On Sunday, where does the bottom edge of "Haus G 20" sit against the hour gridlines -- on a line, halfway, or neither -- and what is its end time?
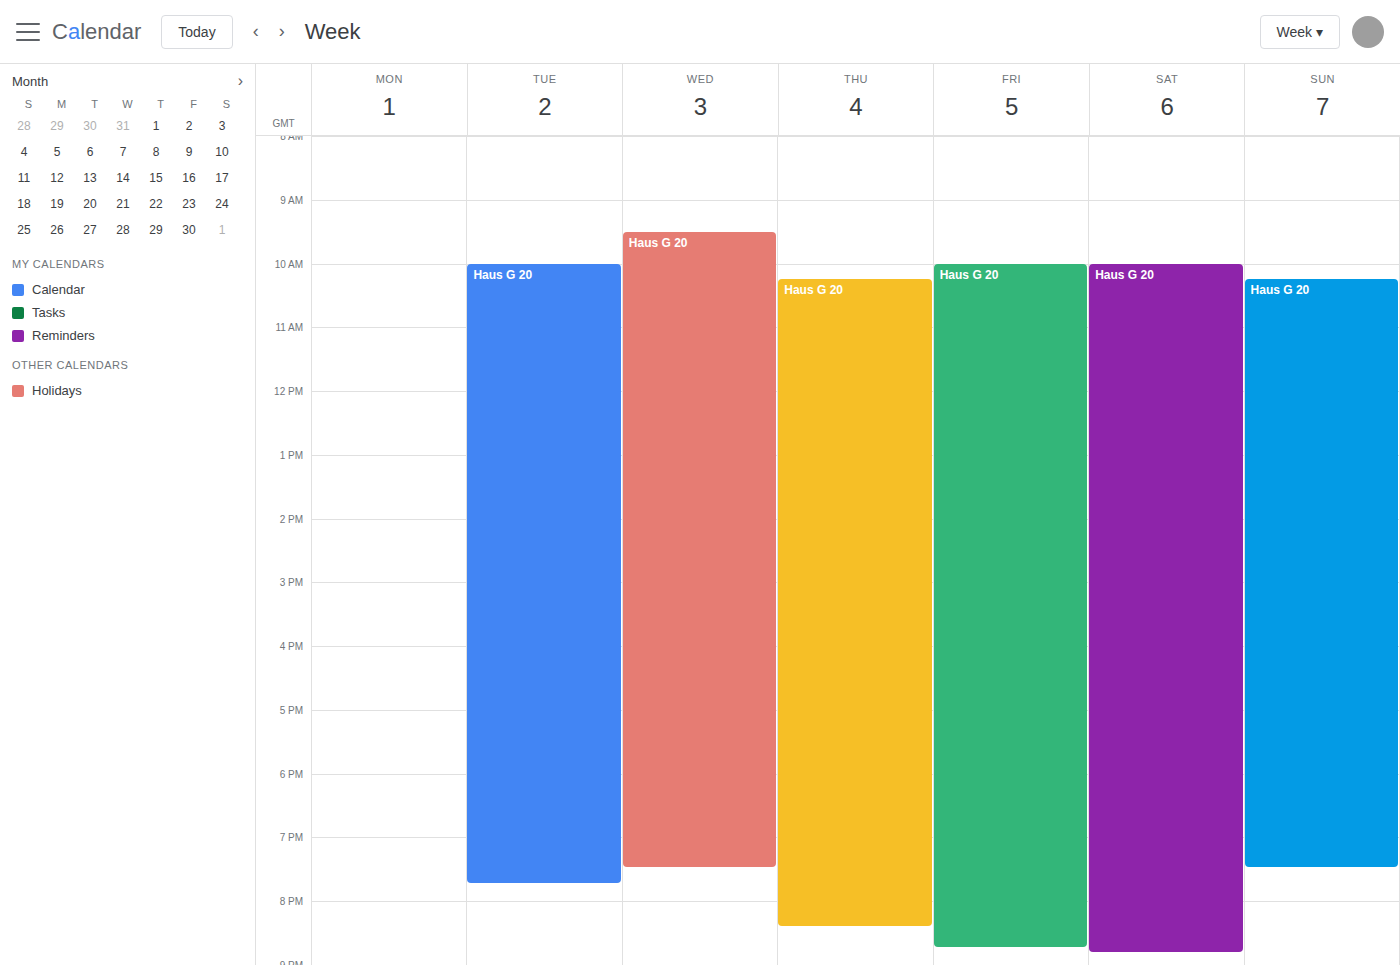
7:30 PM -- halfway between the 7 PM and 8 PM lines.